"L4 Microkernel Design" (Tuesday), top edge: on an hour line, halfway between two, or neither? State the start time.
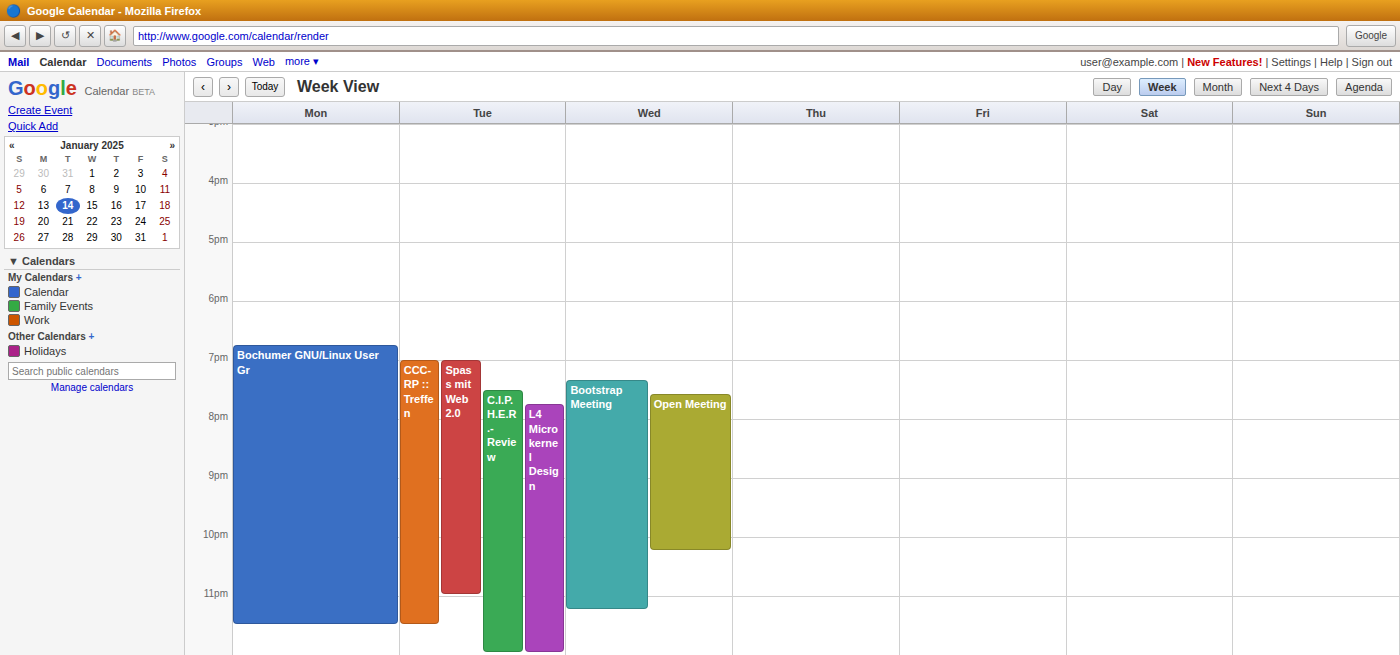
7:45 PM -- neither: three quarters of the way from the 7 PM line to the 8 PM line.